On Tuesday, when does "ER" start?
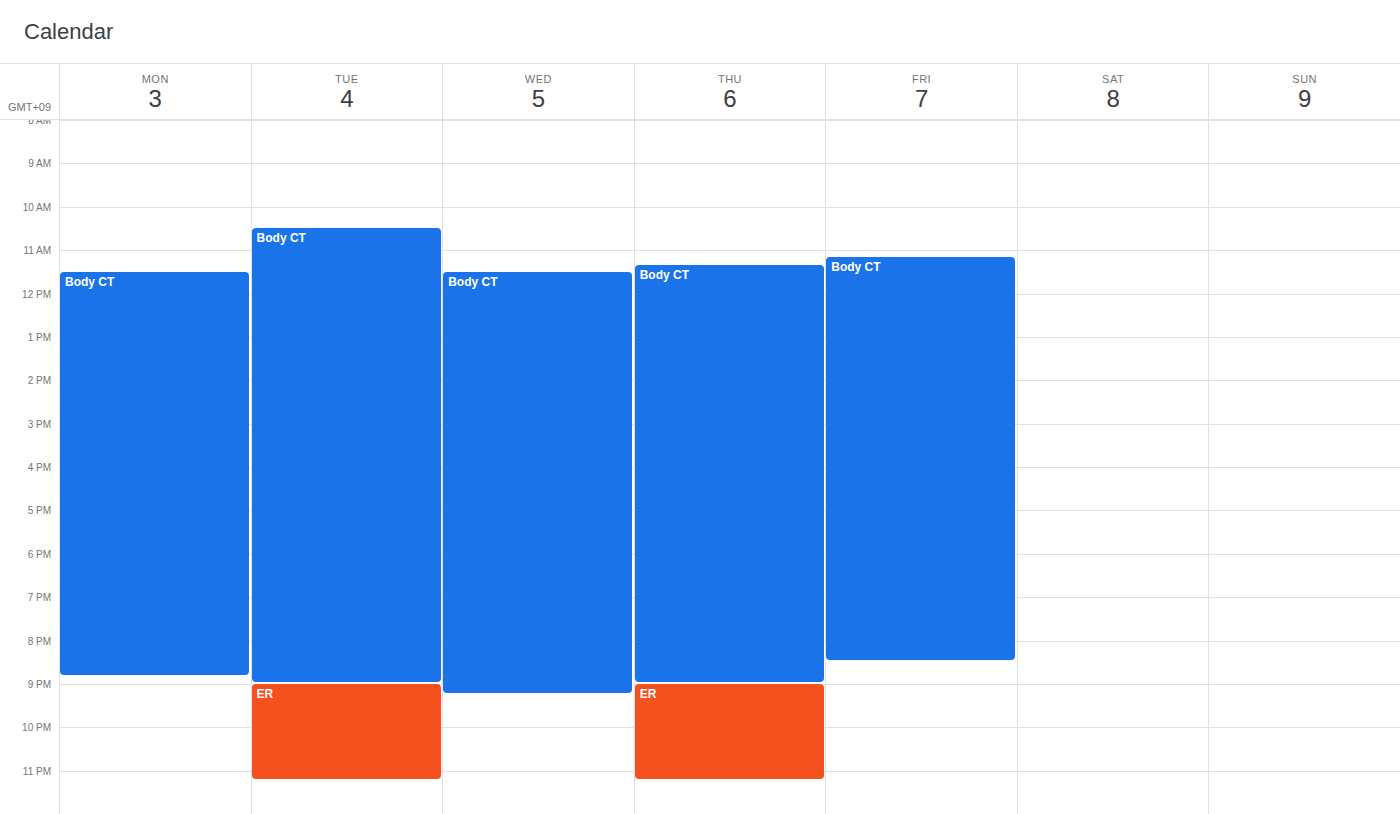
9:00 PM